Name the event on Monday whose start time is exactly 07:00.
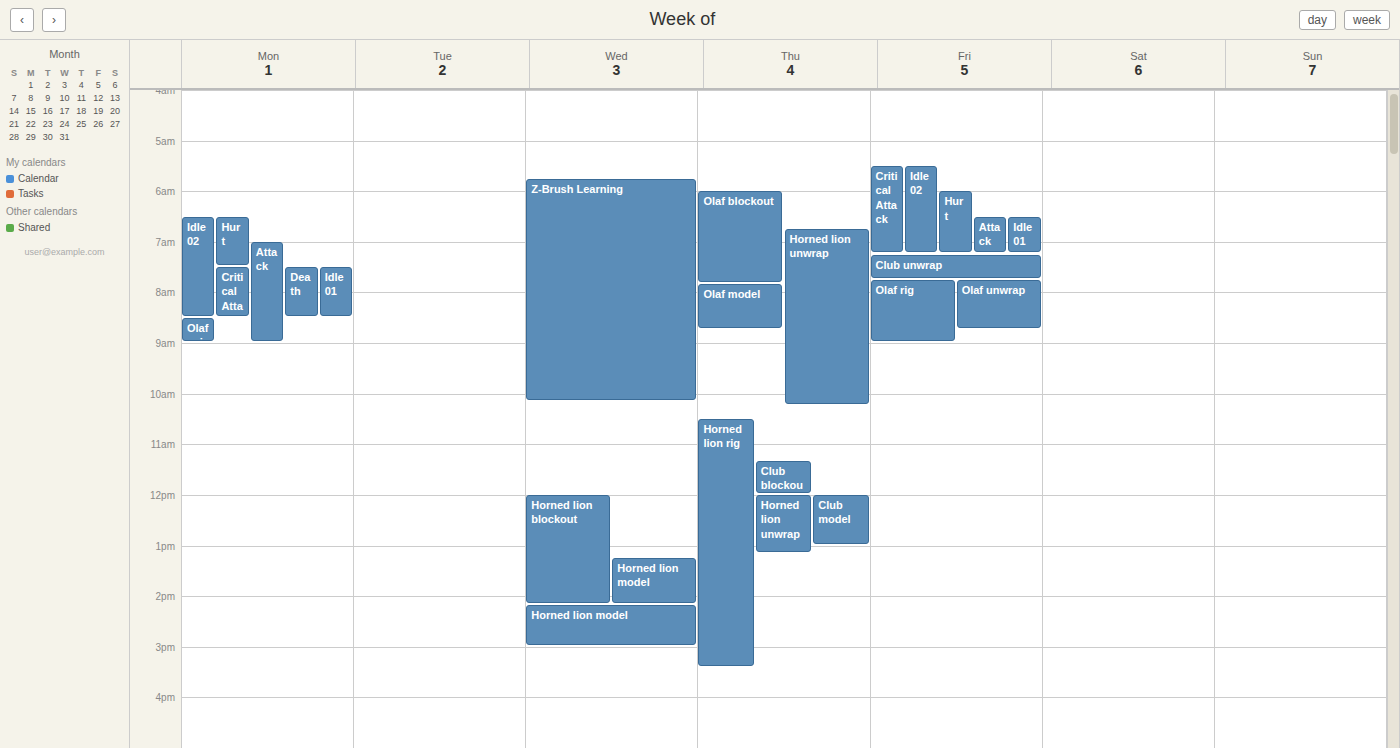
"Attack"